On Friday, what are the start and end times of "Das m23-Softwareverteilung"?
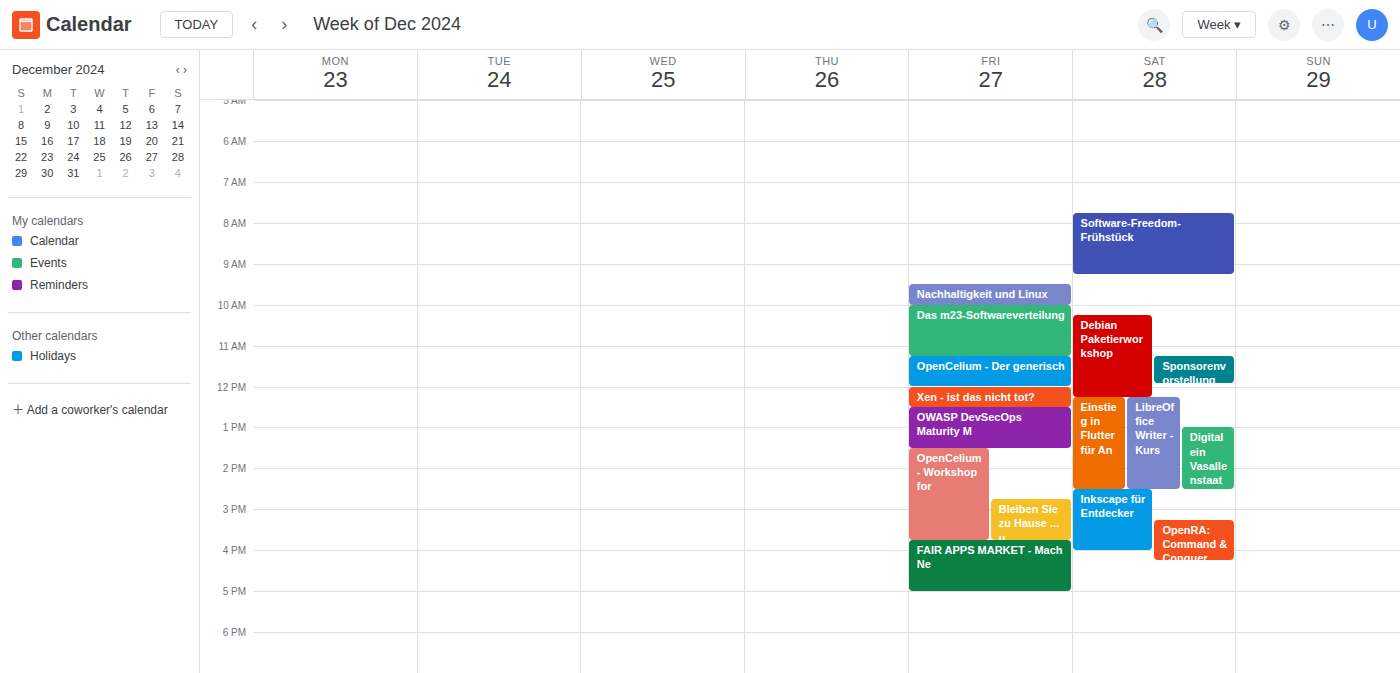
10:00 AM to 11:15 AM